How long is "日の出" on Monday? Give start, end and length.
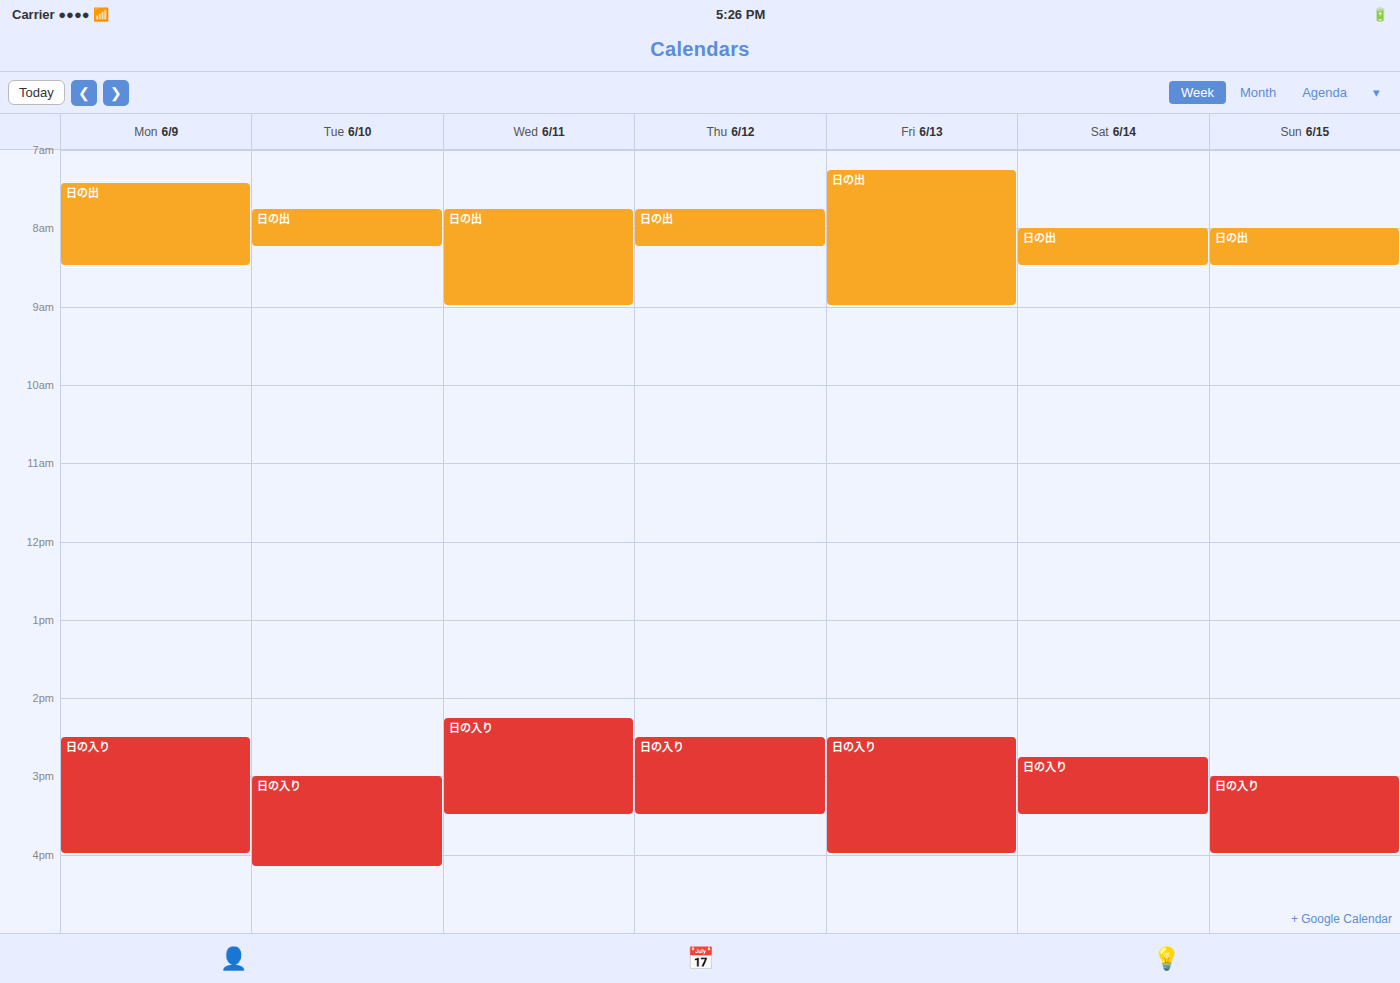
7:25 AM to 8:30 AM, 1 hour 5 minutes